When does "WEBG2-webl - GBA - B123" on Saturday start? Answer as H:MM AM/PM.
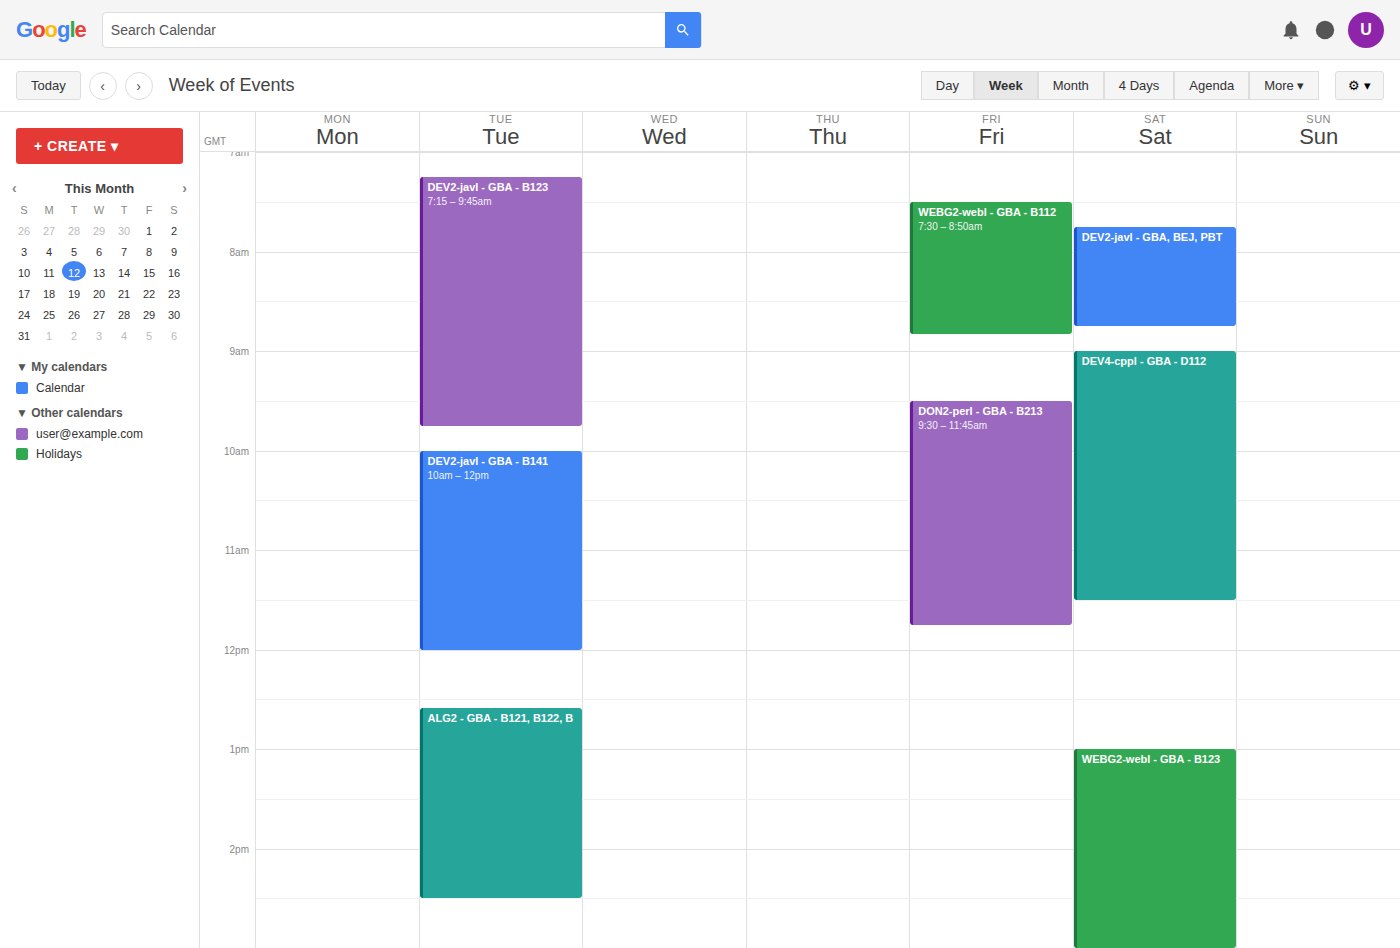
1:00 PM